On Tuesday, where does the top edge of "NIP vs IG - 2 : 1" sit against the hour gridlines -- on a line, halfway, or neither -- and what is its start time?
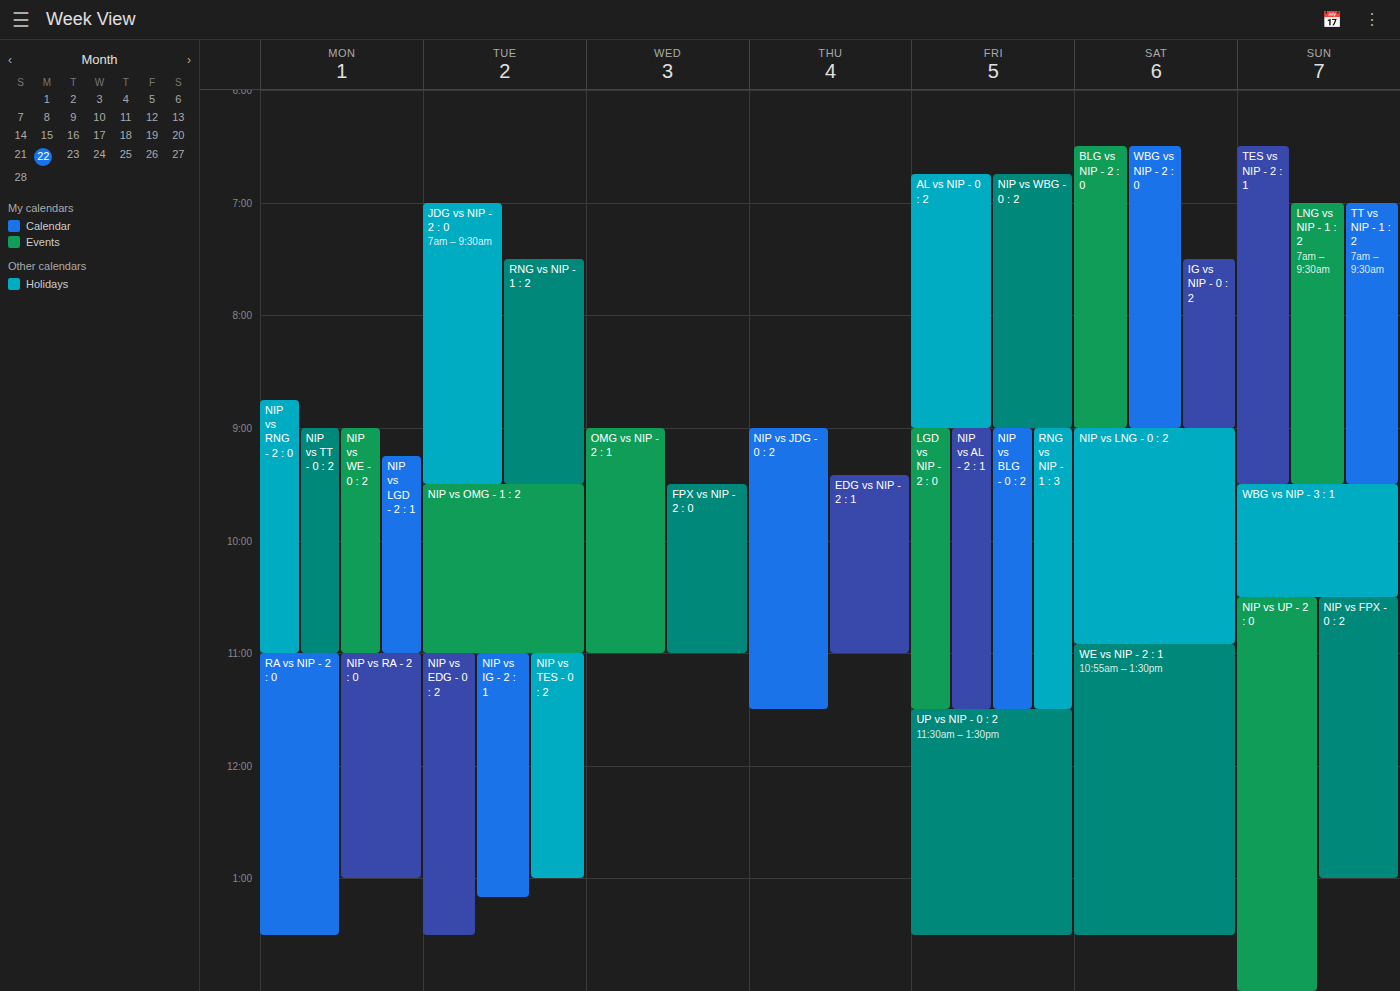
11:00 AM -- exactly on the 11 AM line.